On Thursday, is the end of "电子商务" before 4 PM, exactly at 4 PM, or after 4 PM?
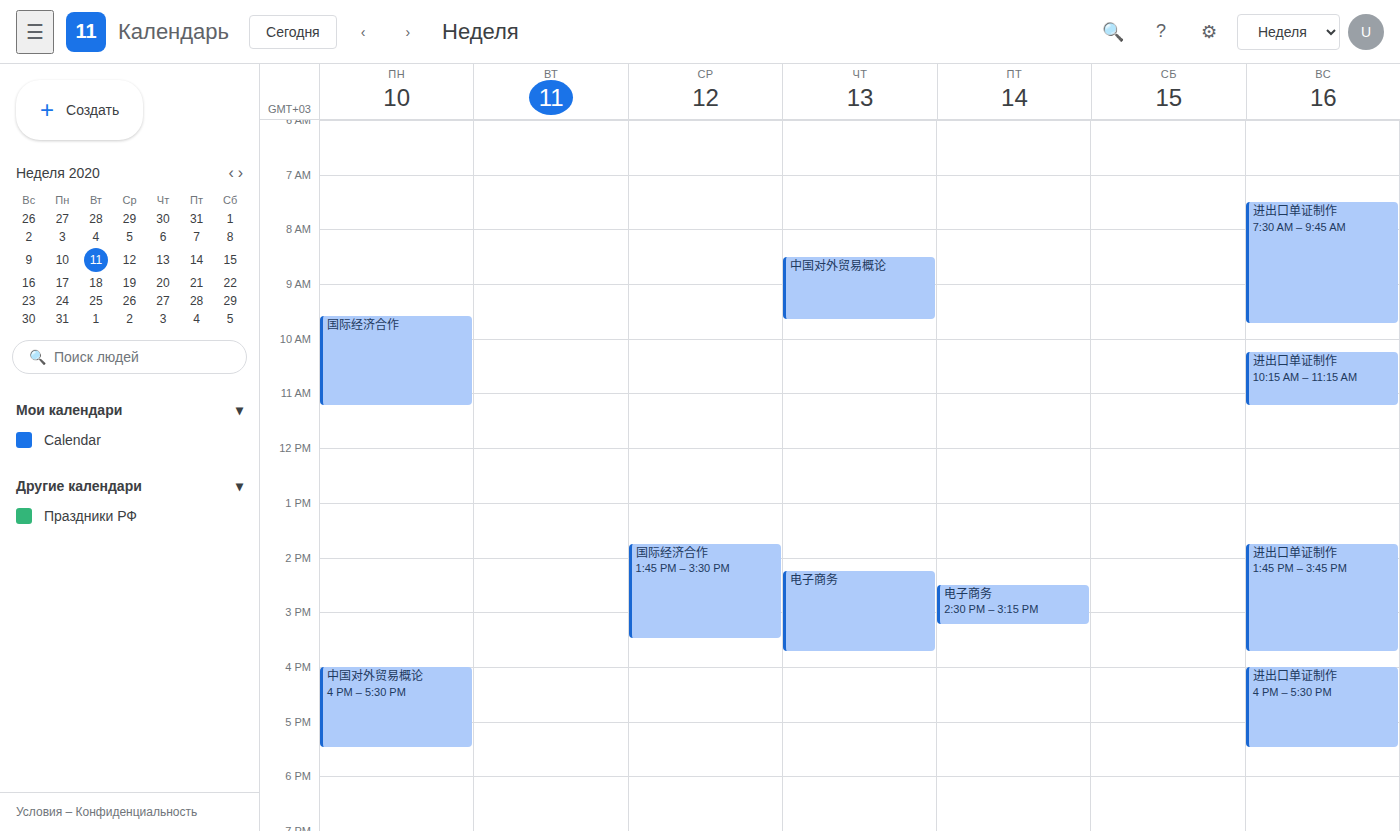
3:45 PM -- before 4 PM, 15 minutes above the 4 PM line.